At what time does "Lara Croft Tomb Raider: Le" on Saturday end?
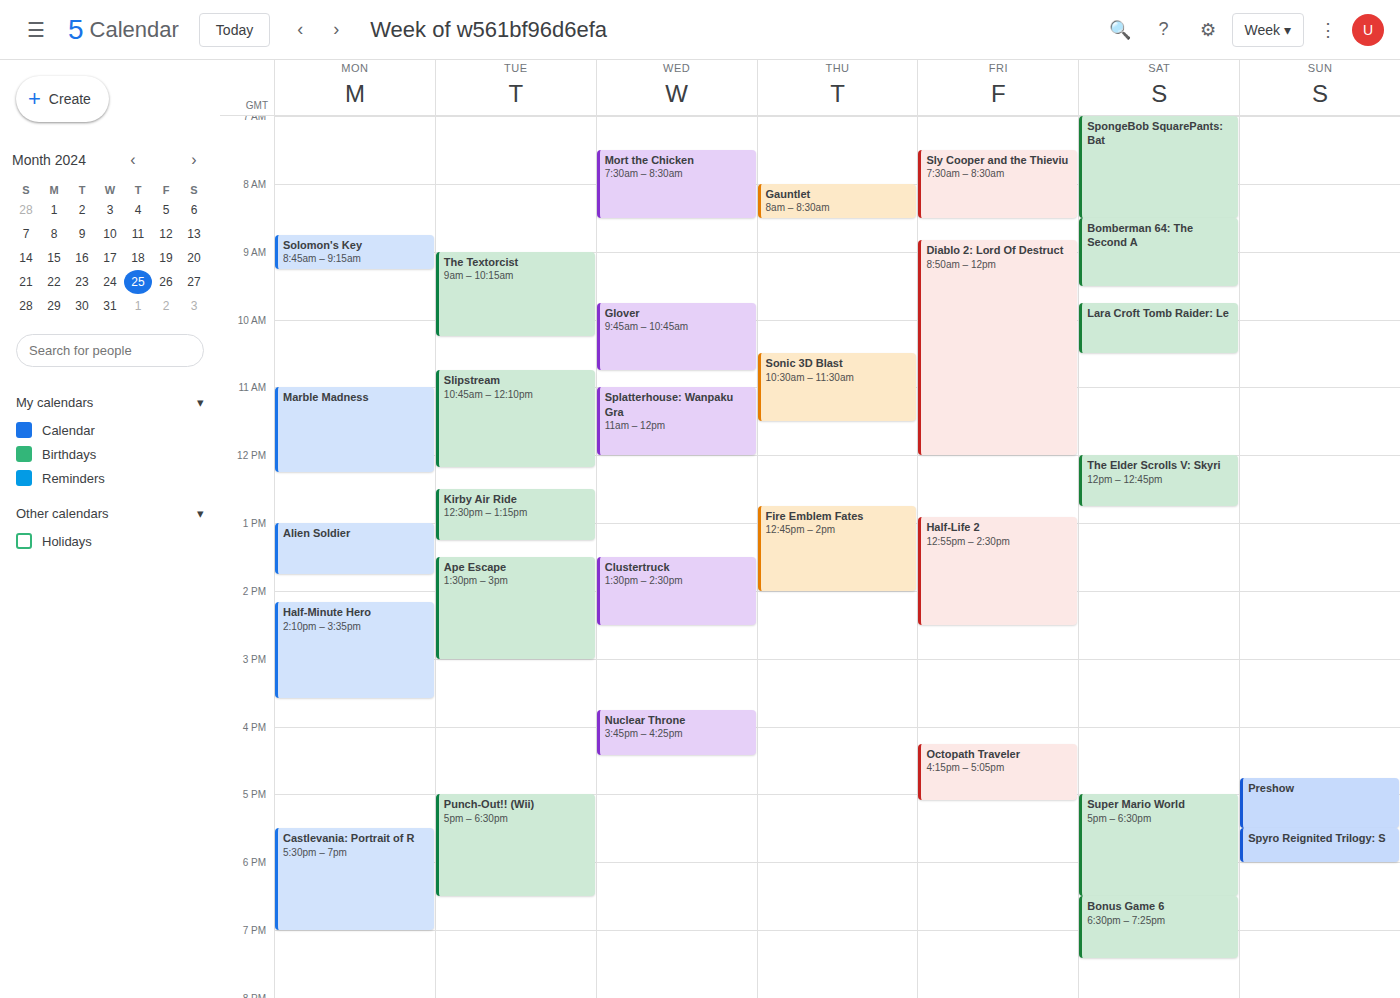
10:30 AM